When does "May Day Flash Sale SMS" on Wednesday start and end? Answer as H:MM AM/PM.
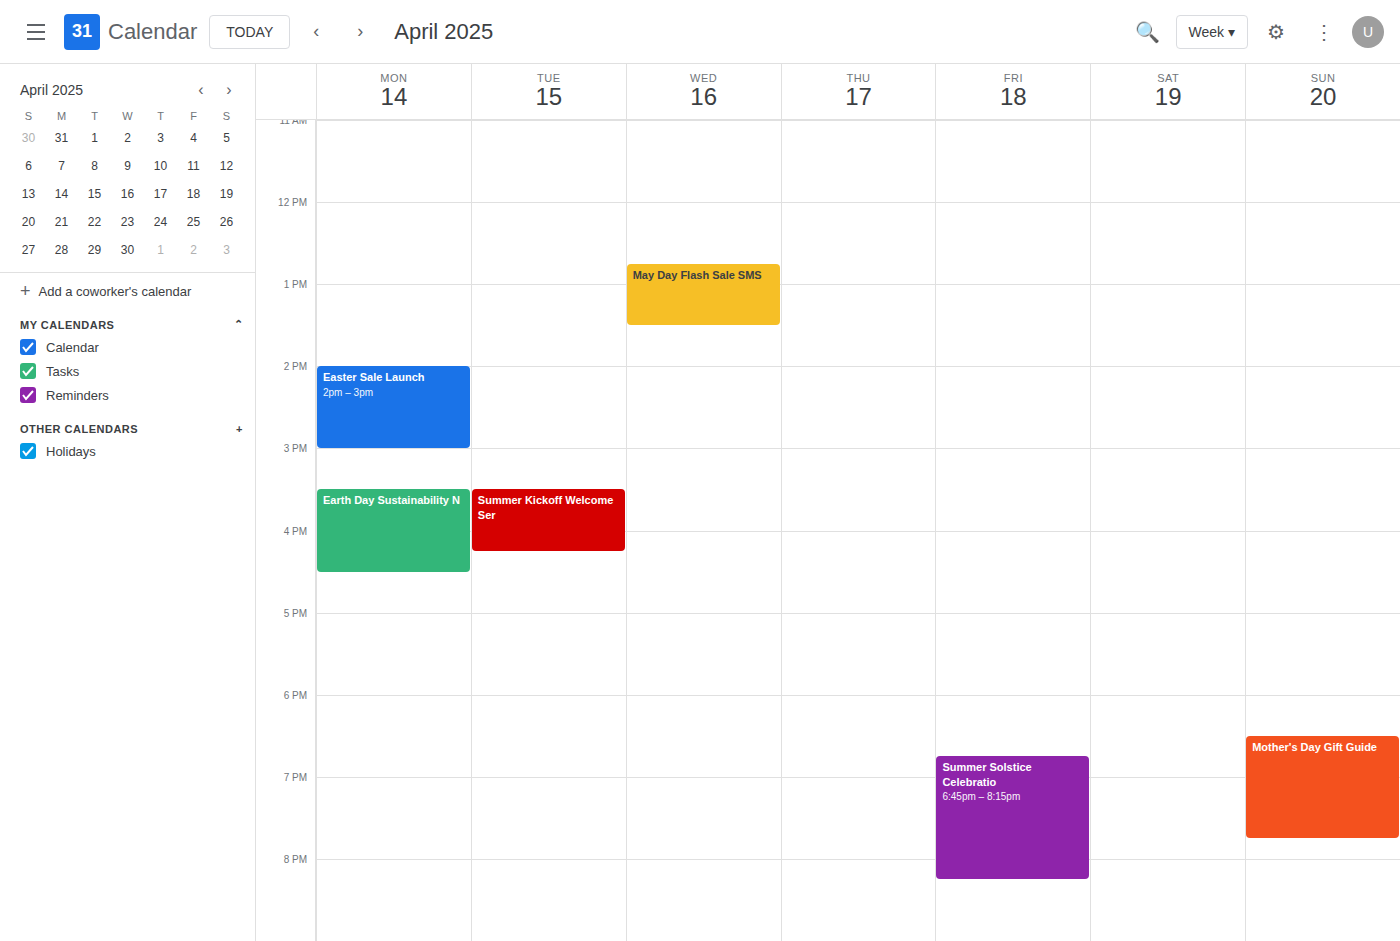
12:45 PM to 1:30 PM